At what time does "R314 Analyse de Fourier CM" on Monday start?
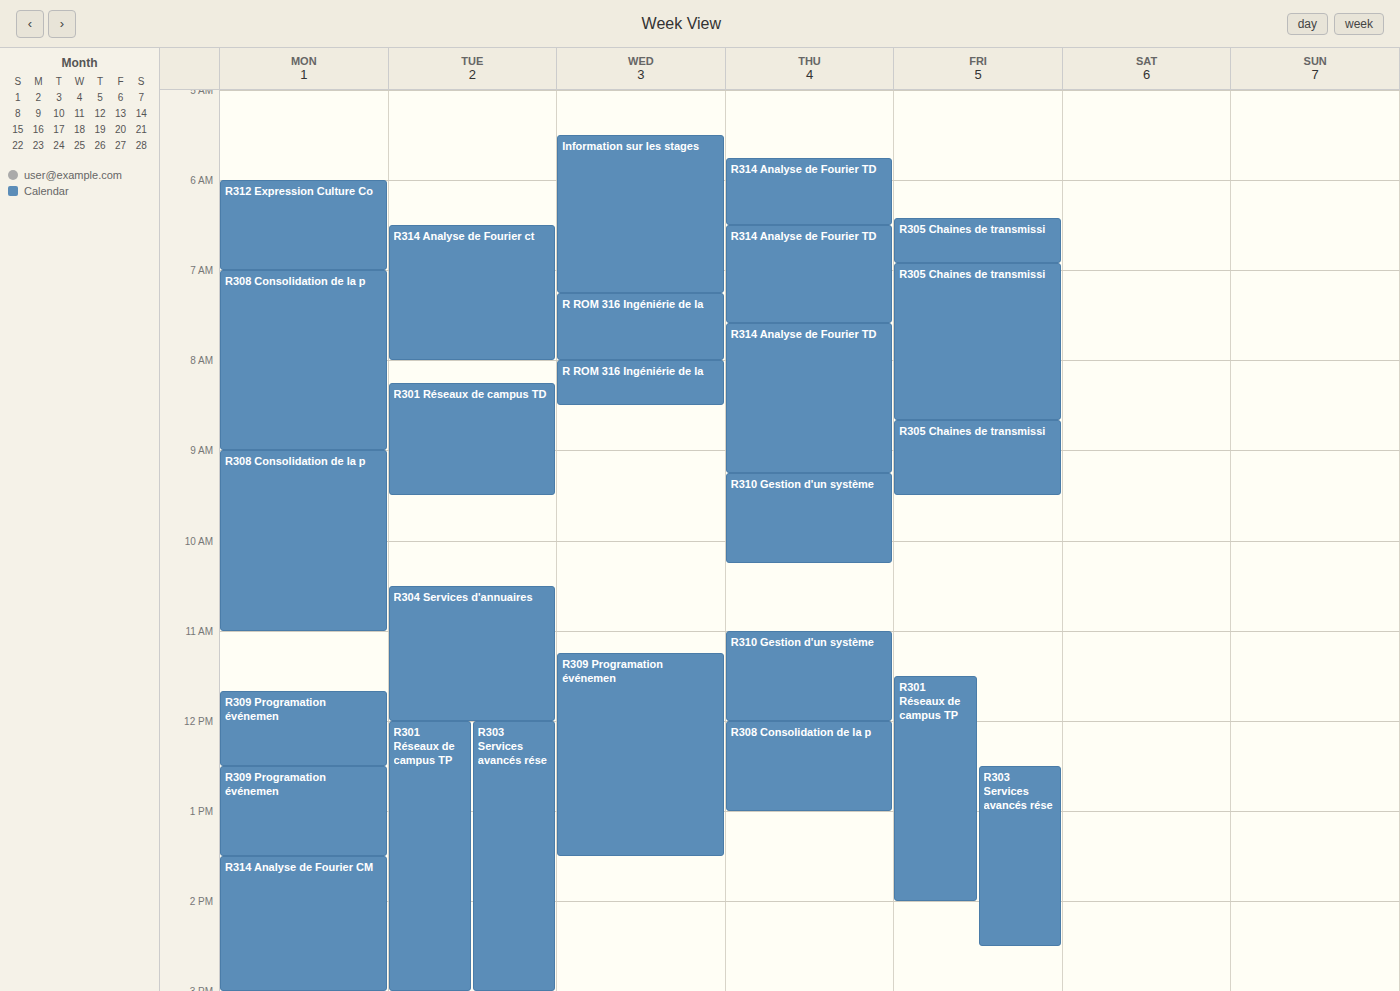
1:30 PM